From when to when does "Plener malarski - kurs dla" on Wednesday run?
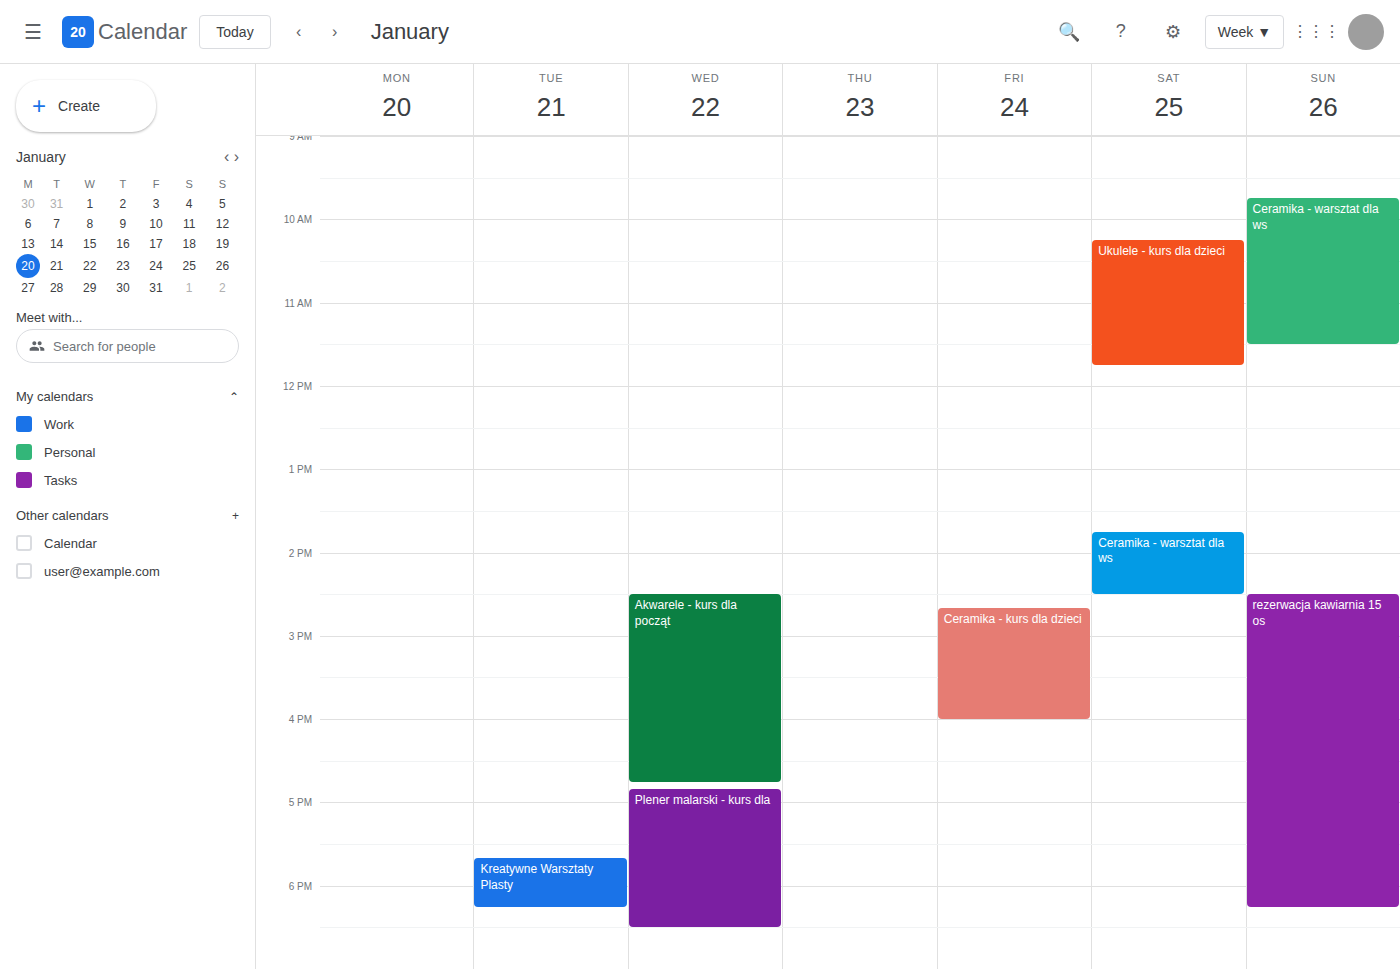
4:50 PM to 6:30 PM